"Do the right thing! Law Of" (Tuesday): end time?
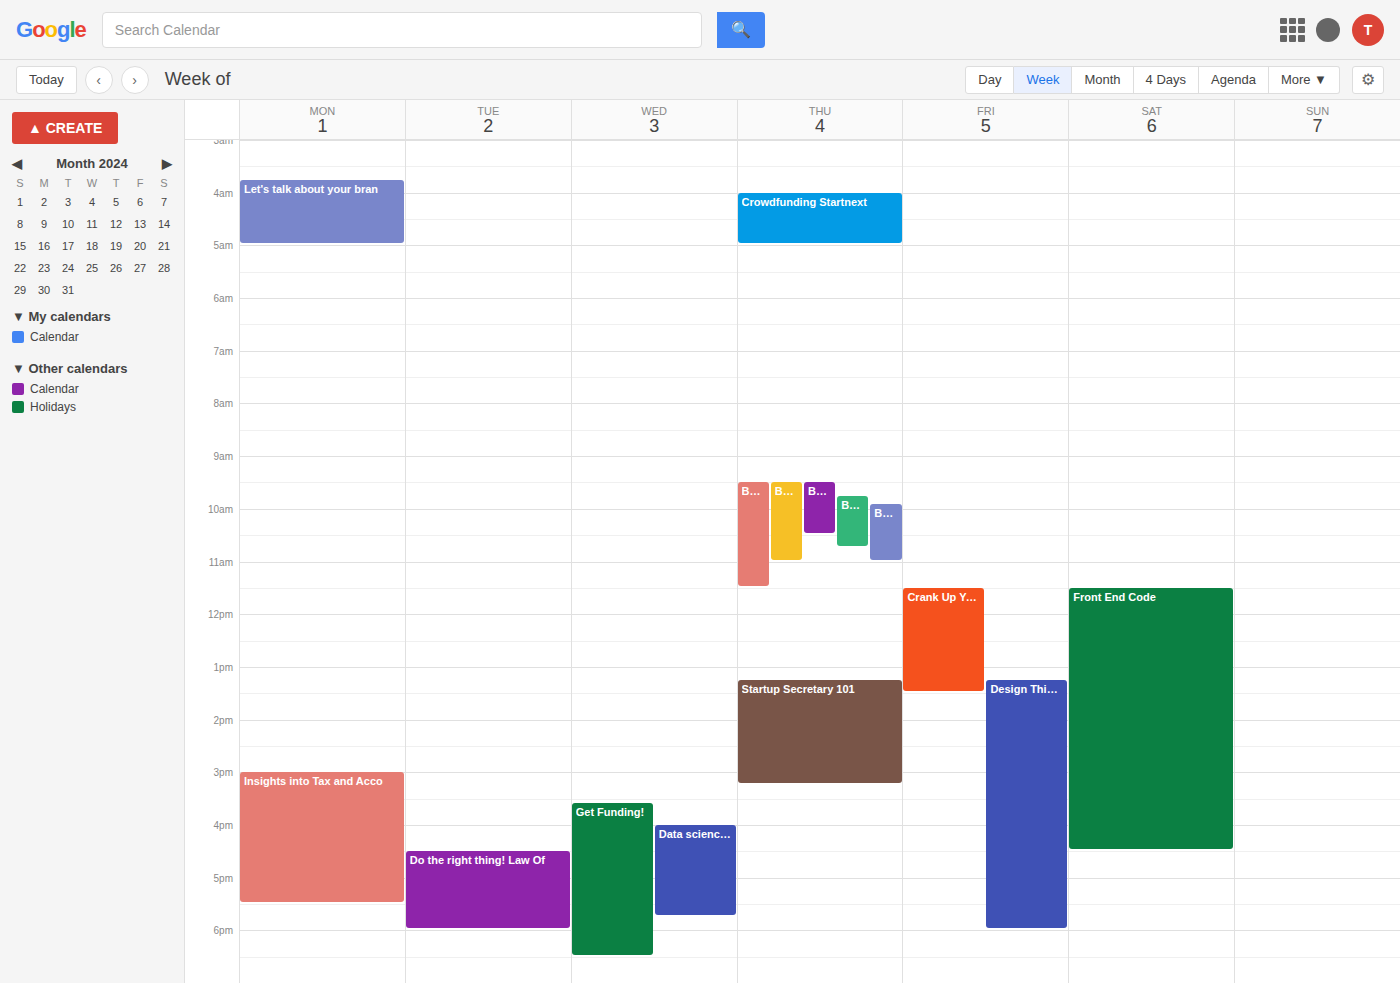
18:00